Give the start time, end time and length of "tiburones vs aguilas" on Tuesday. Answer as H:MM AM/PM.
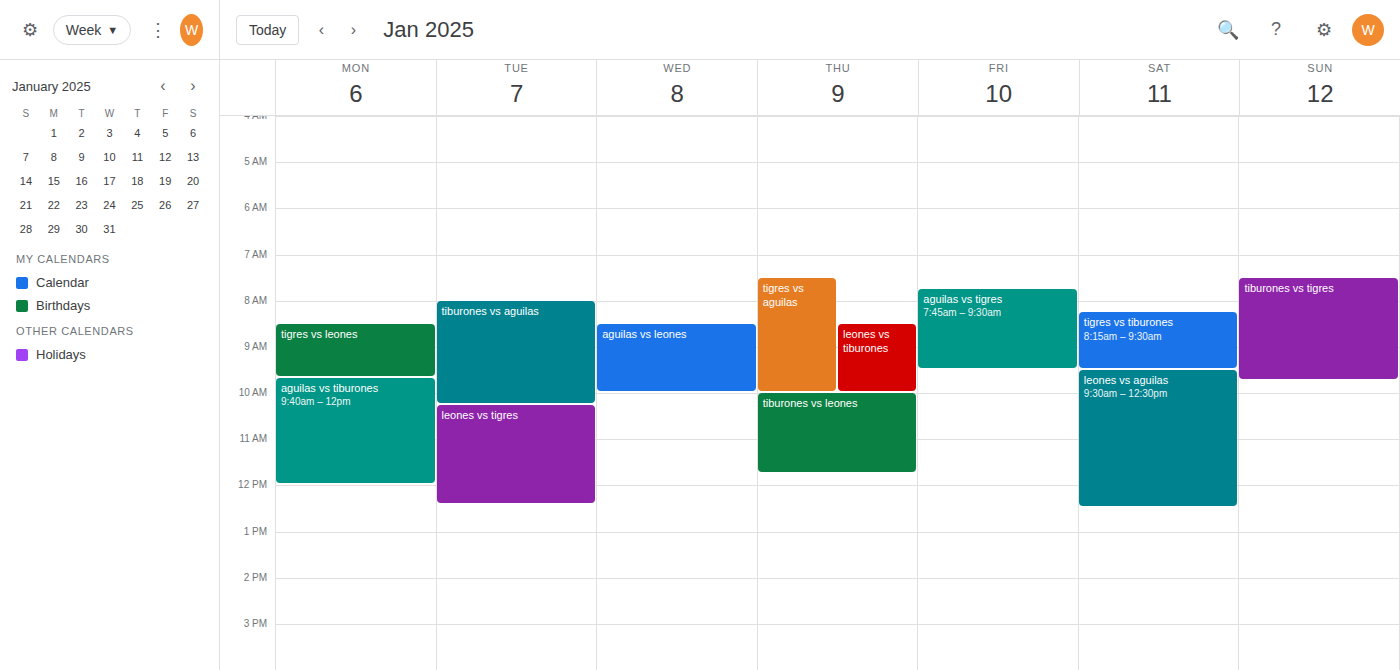
8:00 AM to 10:15 AM, 2 hours 15 minutes